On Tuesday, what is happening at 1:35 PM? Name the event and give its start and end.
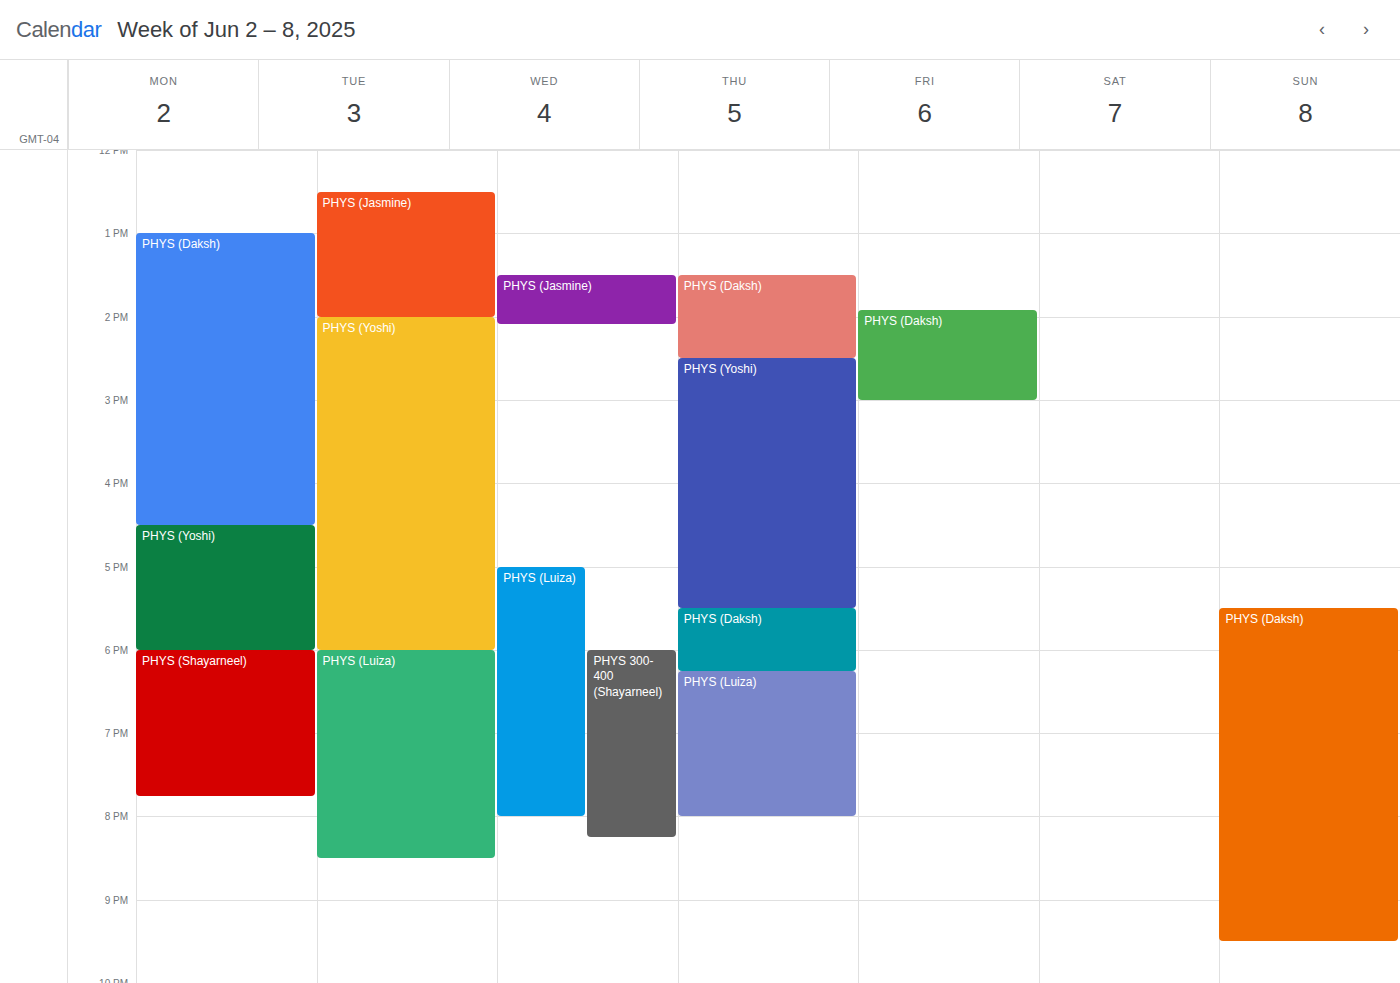
"PHYS (Jasmine)", 12:30 PM to 2:00 PM